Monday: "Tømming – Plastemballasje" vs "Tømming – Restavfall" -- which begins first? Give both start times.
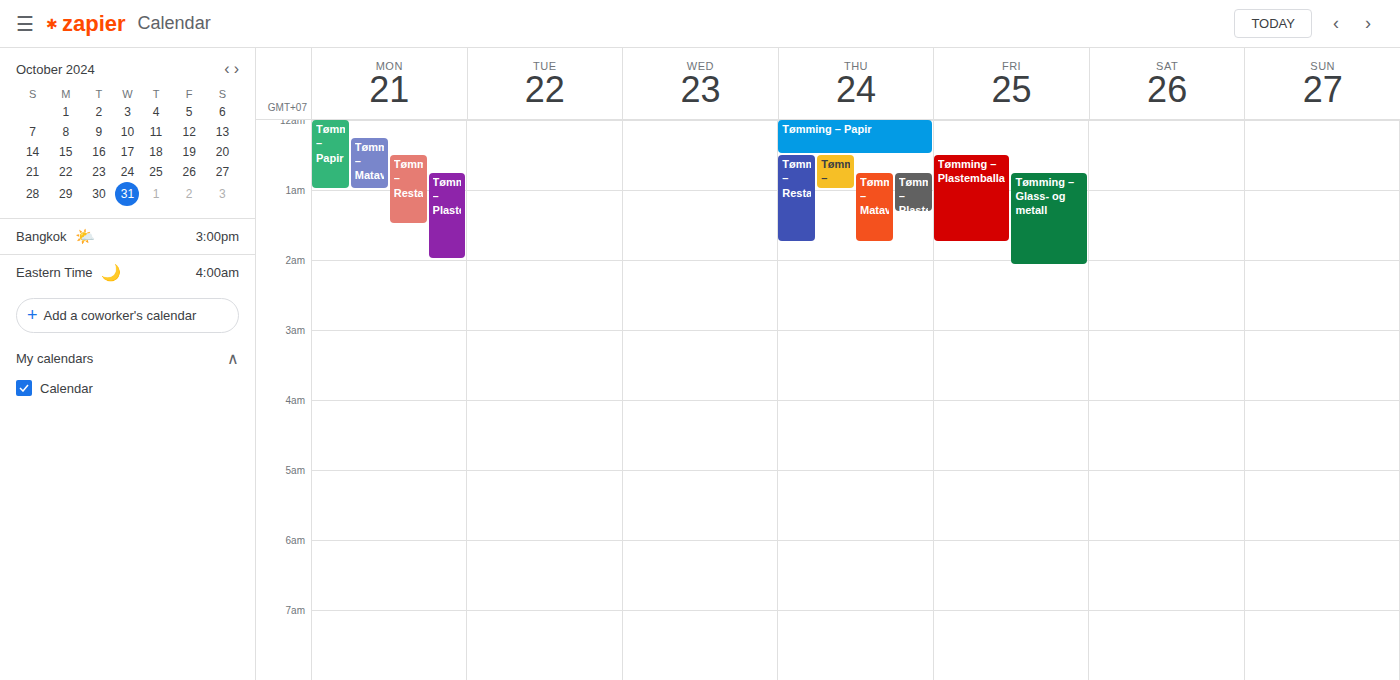
"Tømming – Restavfall" 12:30 AM; "Tømming – Plastemballasje" 12:45 AM.